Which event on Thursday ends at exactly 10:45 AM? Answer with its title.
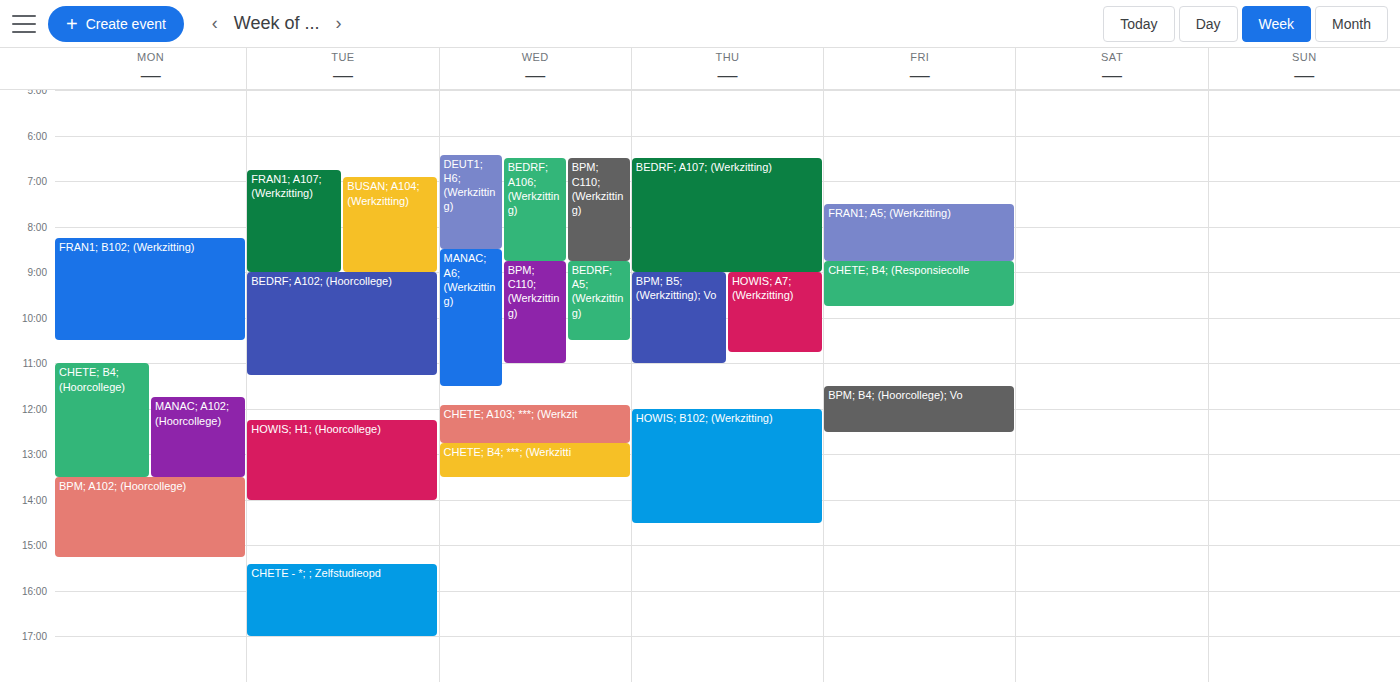
"HOWIS; A7; (Werkzitting)"